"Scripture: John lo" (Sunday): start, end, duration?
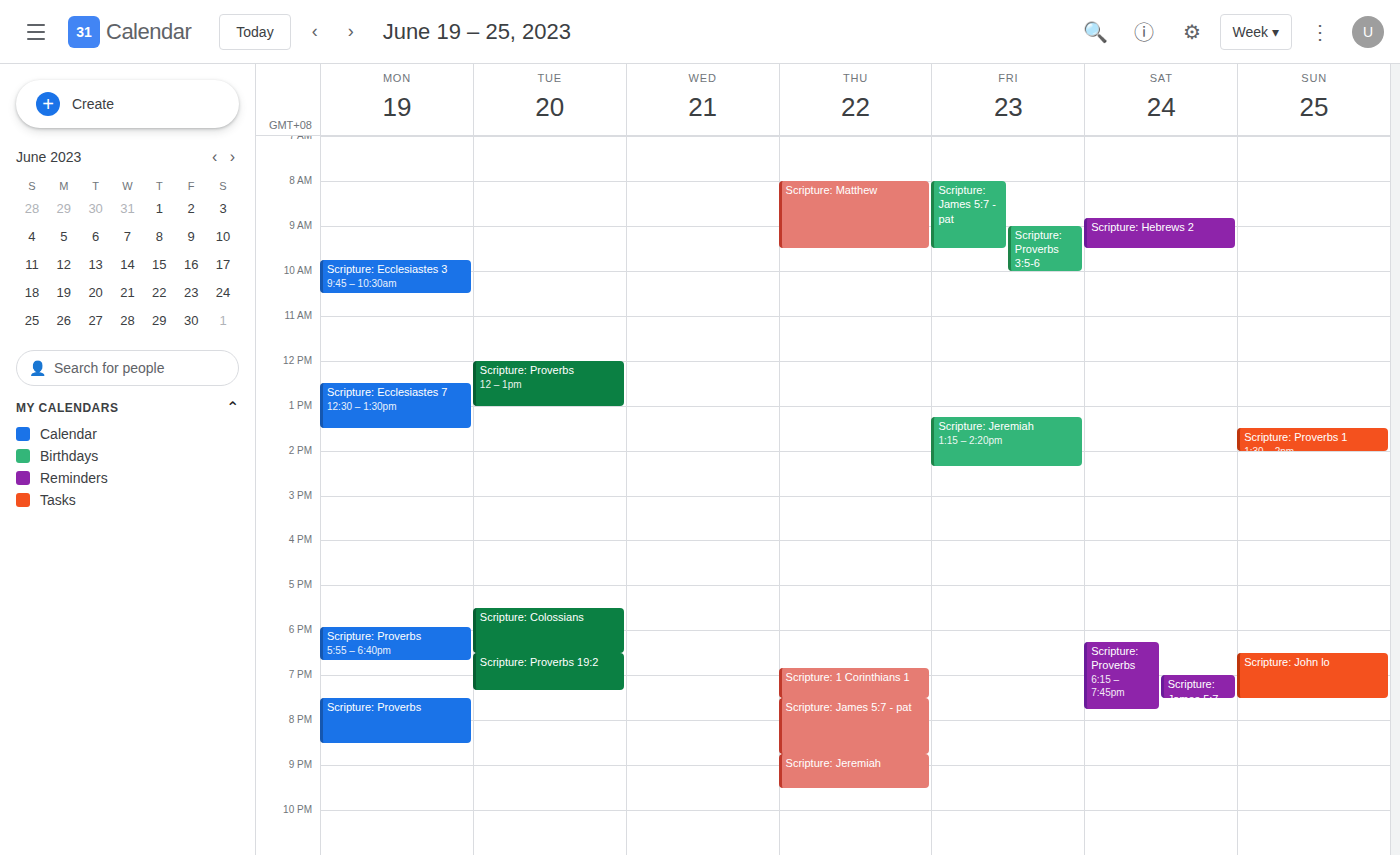
6:30 PM to 7:30 PM, 1 hour